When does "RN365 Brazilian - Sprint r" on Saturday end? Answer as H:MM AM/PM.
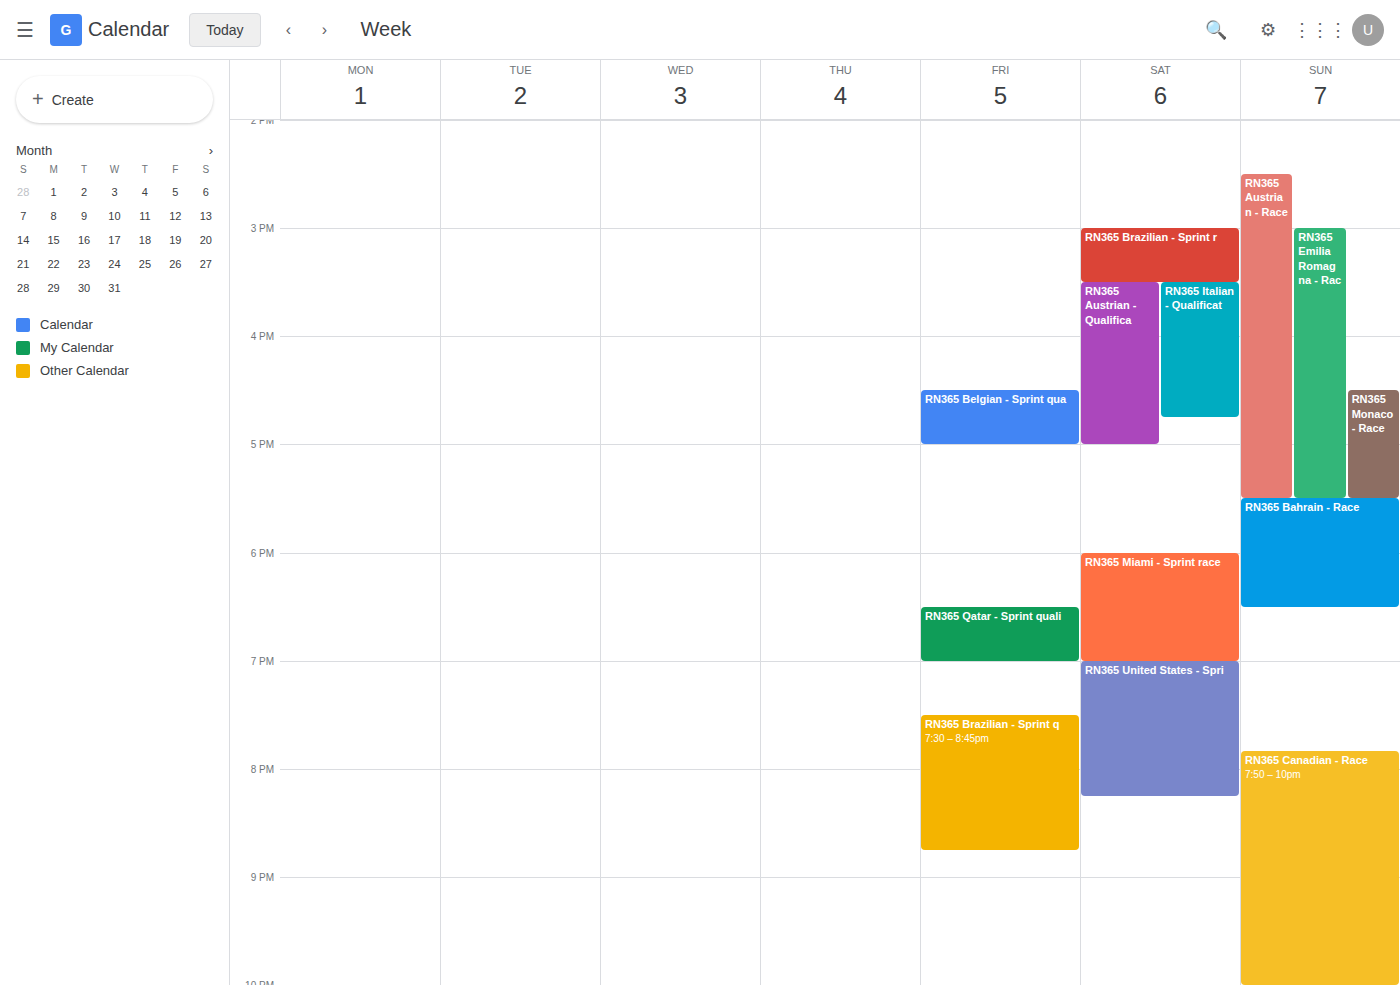
3:30 PM